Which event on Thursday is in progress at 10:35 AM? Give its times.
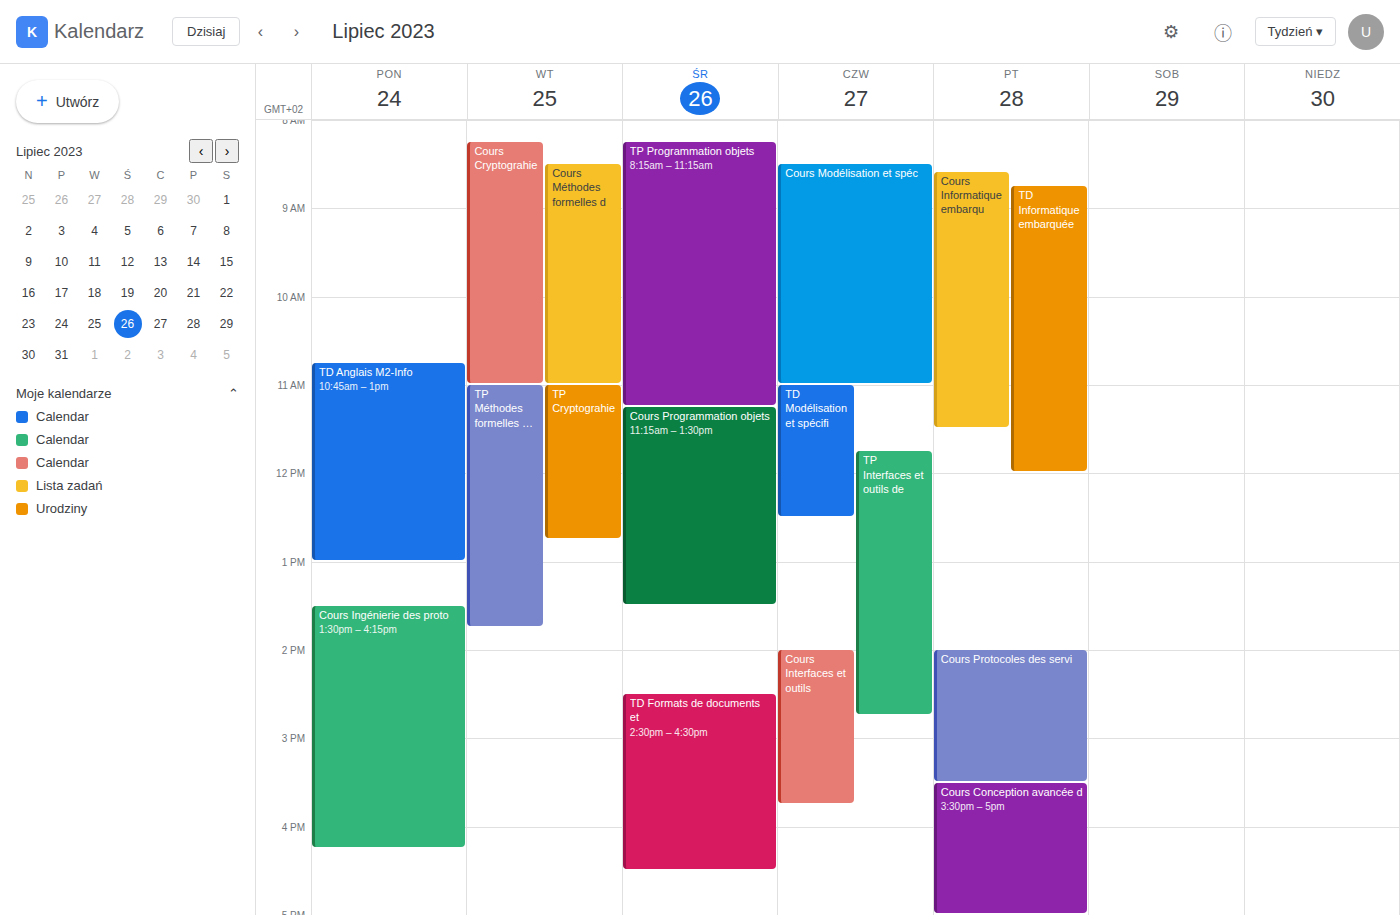
"Cours Modélisation et spéc", 8:30 AM to 11:00 AM